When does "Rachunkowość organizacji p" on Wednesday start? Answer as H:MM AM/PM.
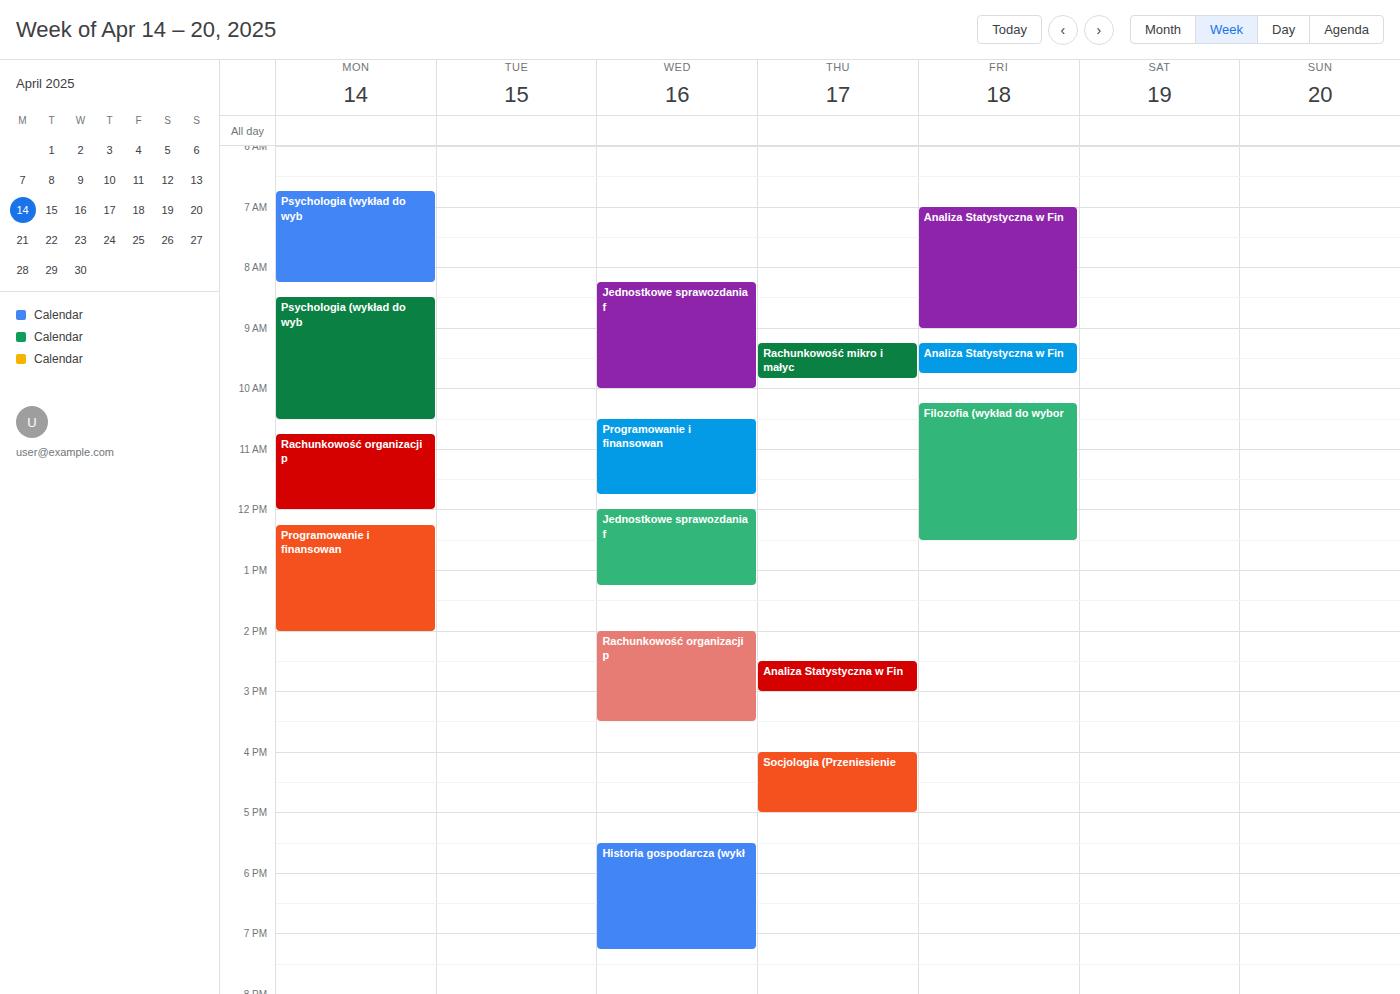
2:00 PM